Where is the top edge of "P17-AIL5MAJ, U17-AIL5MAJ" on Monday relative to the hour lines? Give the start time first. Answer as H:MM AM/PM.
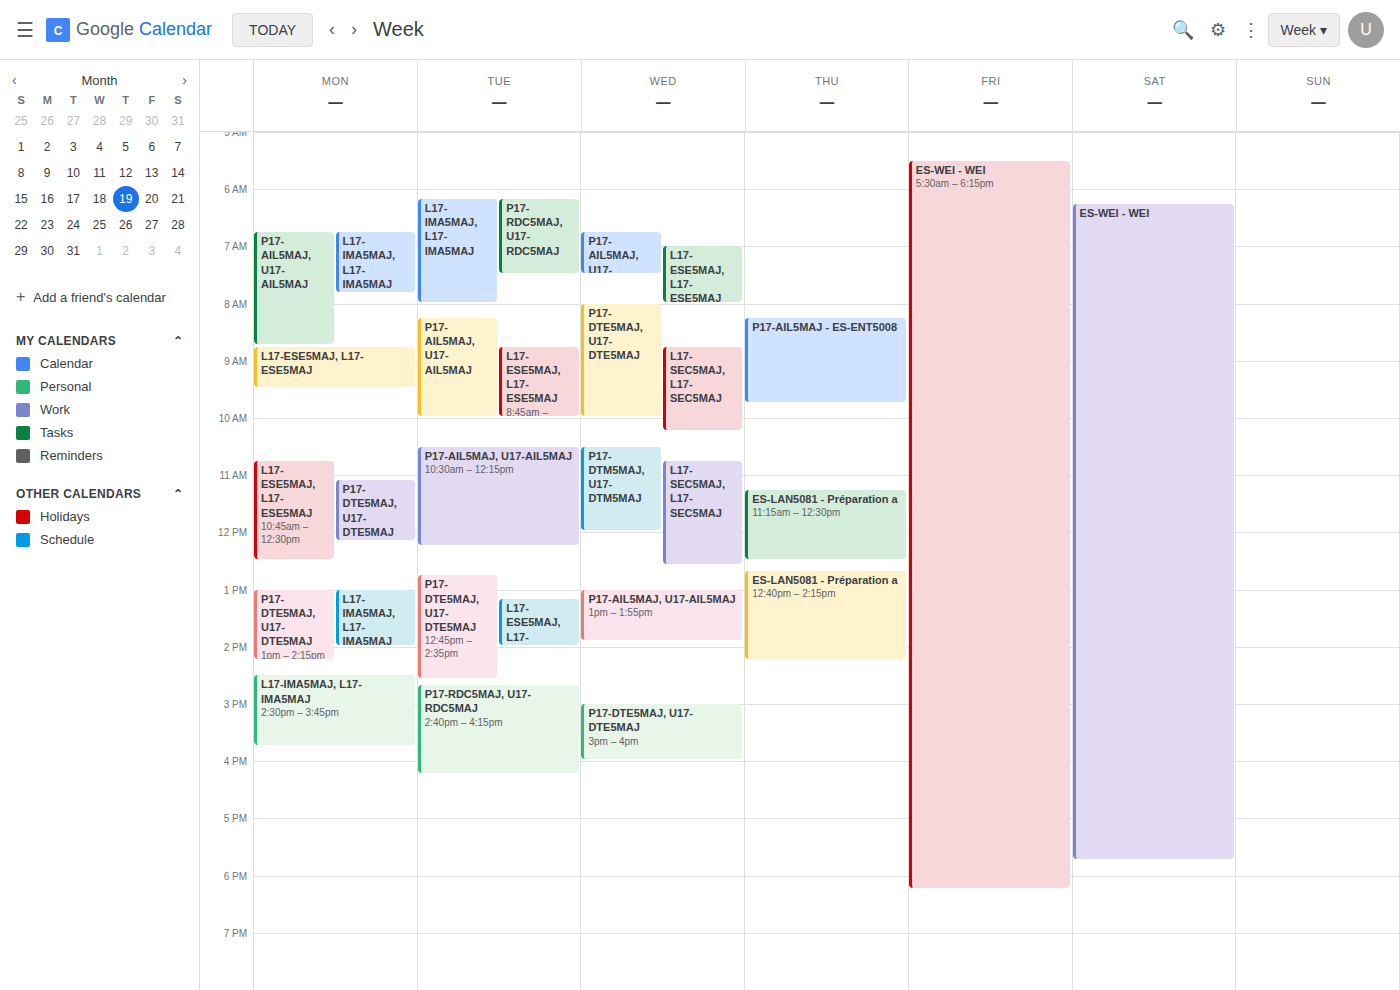
6:45 AM -- neither: three quarters of the way from the 6 AM line to the 7 AM line.